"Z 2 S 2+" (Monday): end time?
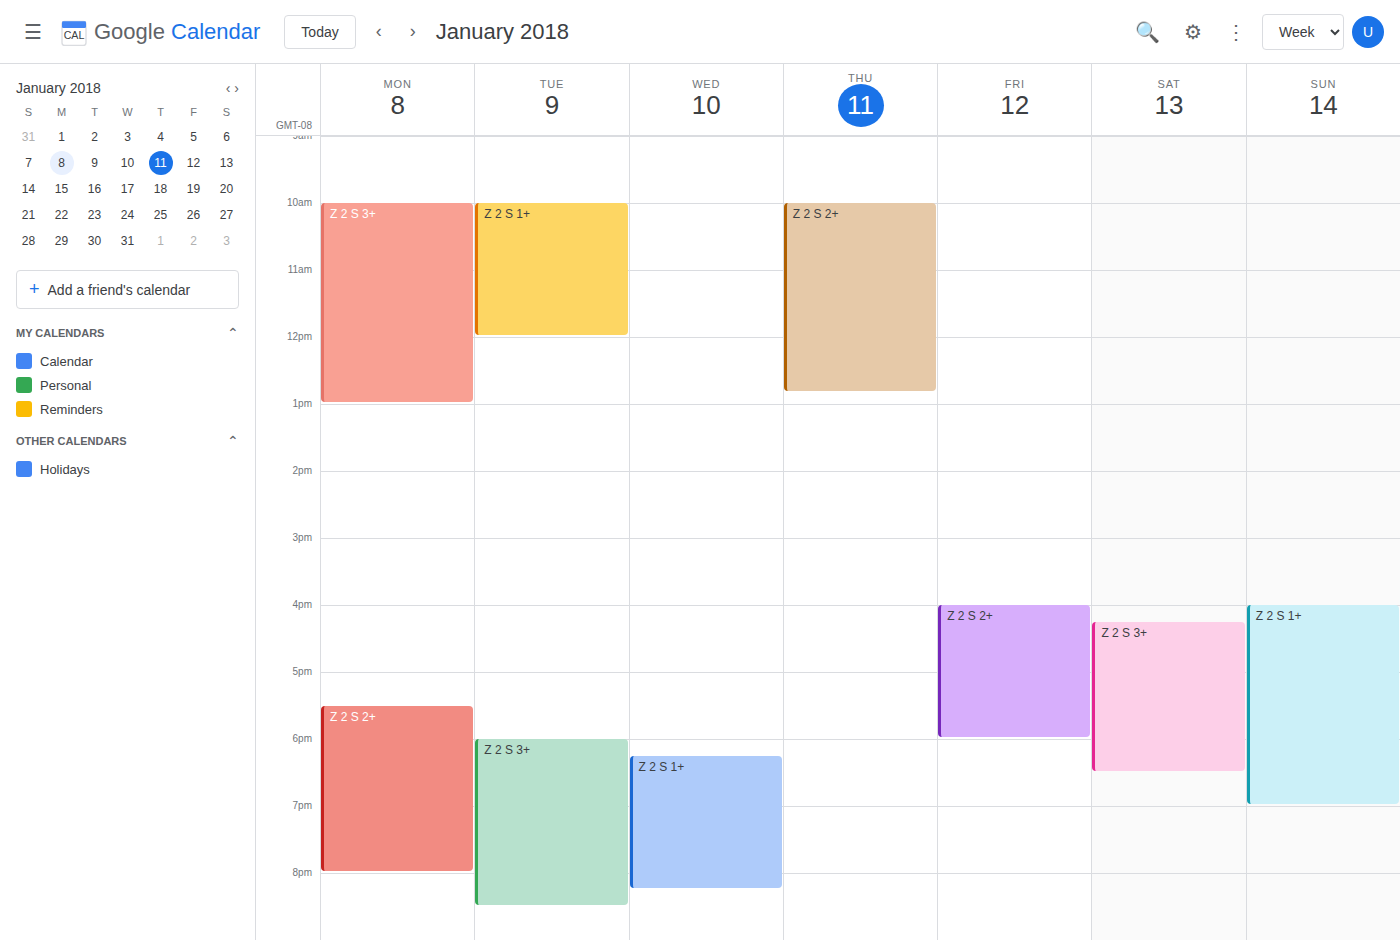
8:00 PM